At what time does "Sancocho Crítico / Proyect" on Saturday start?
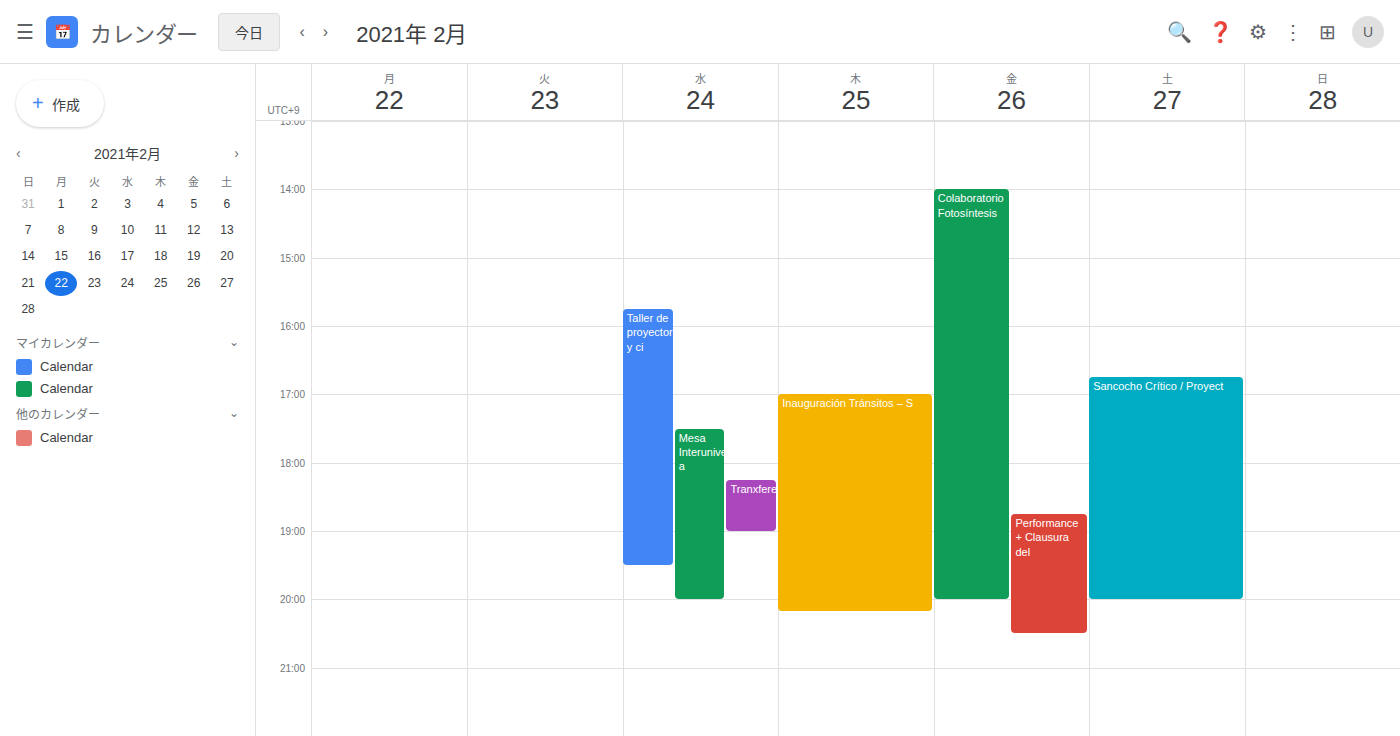
4:45 PM